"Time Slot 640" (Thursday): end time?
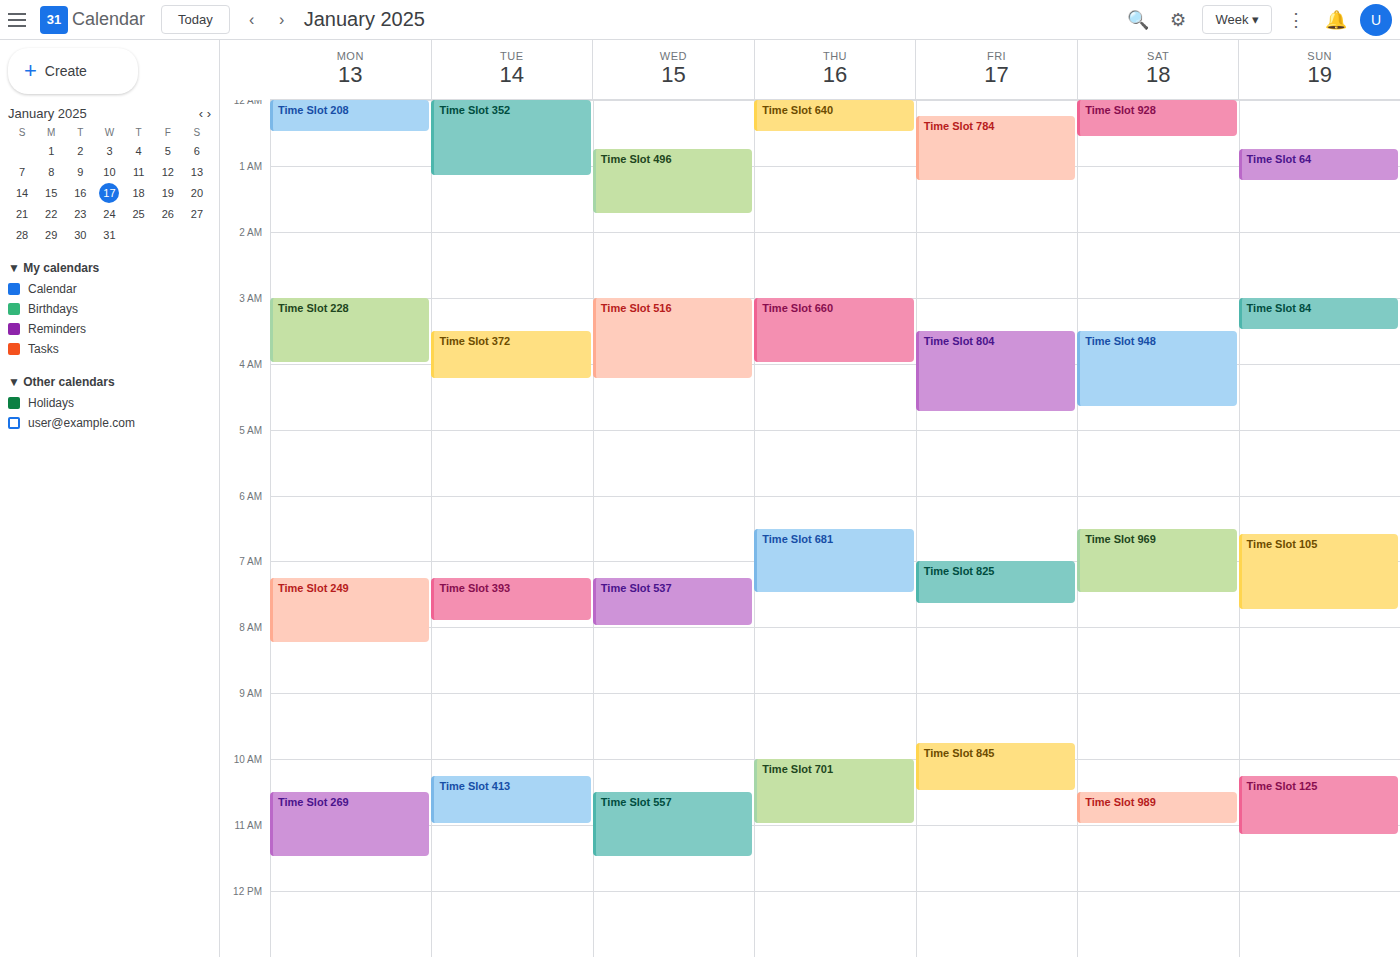
00:30